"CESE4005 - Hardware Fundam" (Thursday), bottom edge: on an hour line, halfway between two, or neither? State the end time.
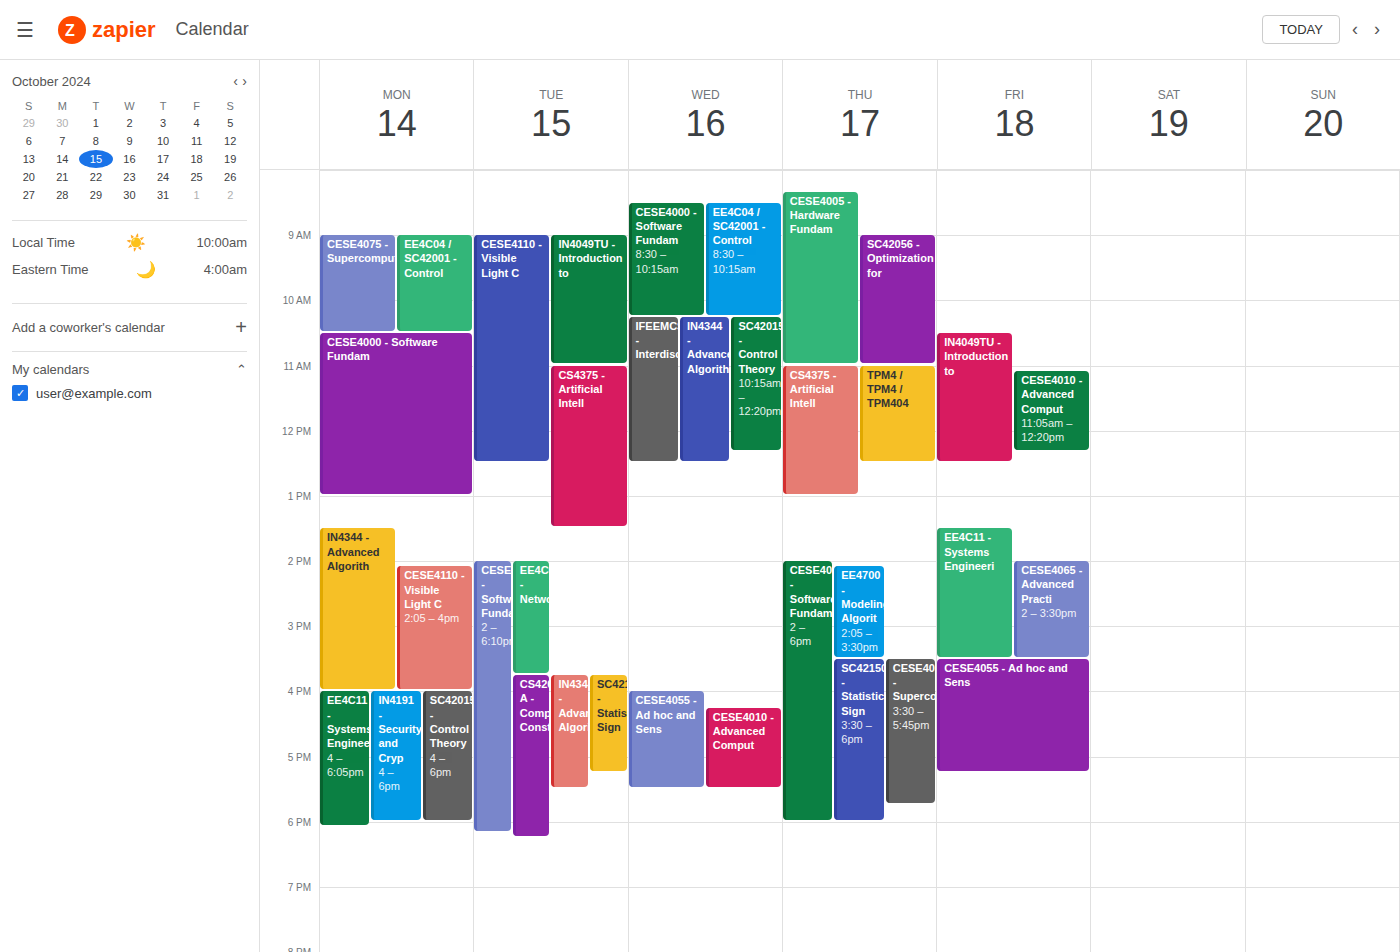
11:00 AM -- exactly on the 11 AM line.